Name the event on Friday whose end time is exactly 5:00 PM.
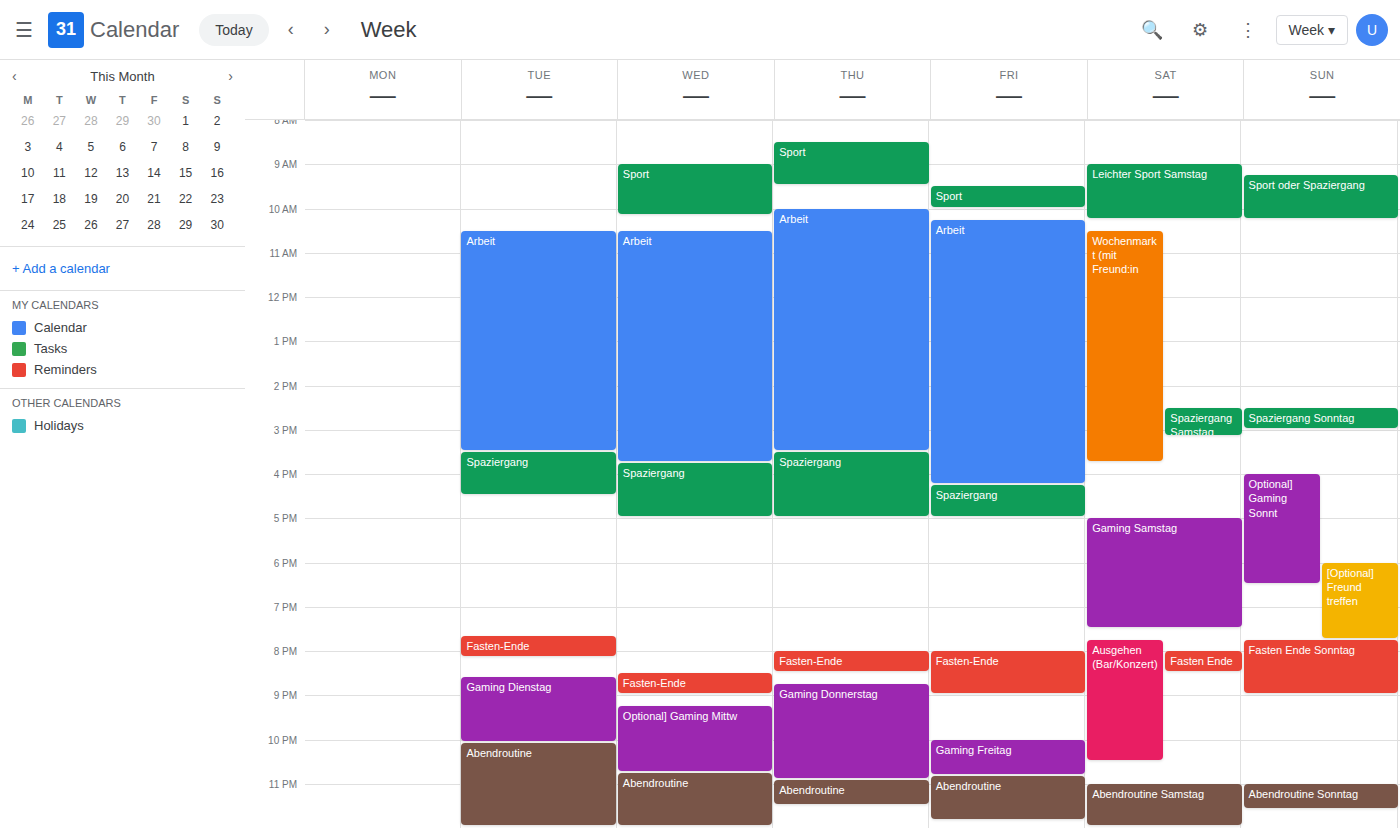
"Spaziergang"